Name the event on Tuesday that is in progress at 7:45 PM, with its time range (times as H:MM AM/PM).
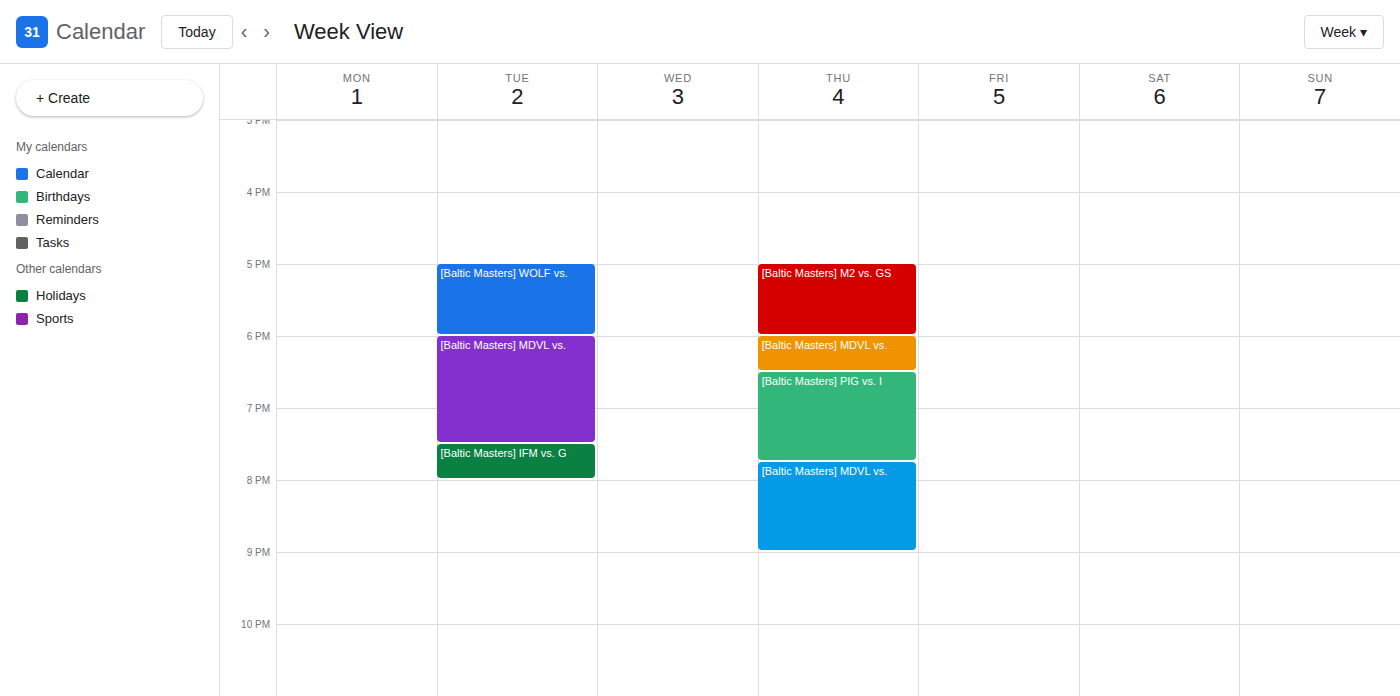
"[Baltic Masters] IFM vs. G", 7:30 PM to 8:00 PM